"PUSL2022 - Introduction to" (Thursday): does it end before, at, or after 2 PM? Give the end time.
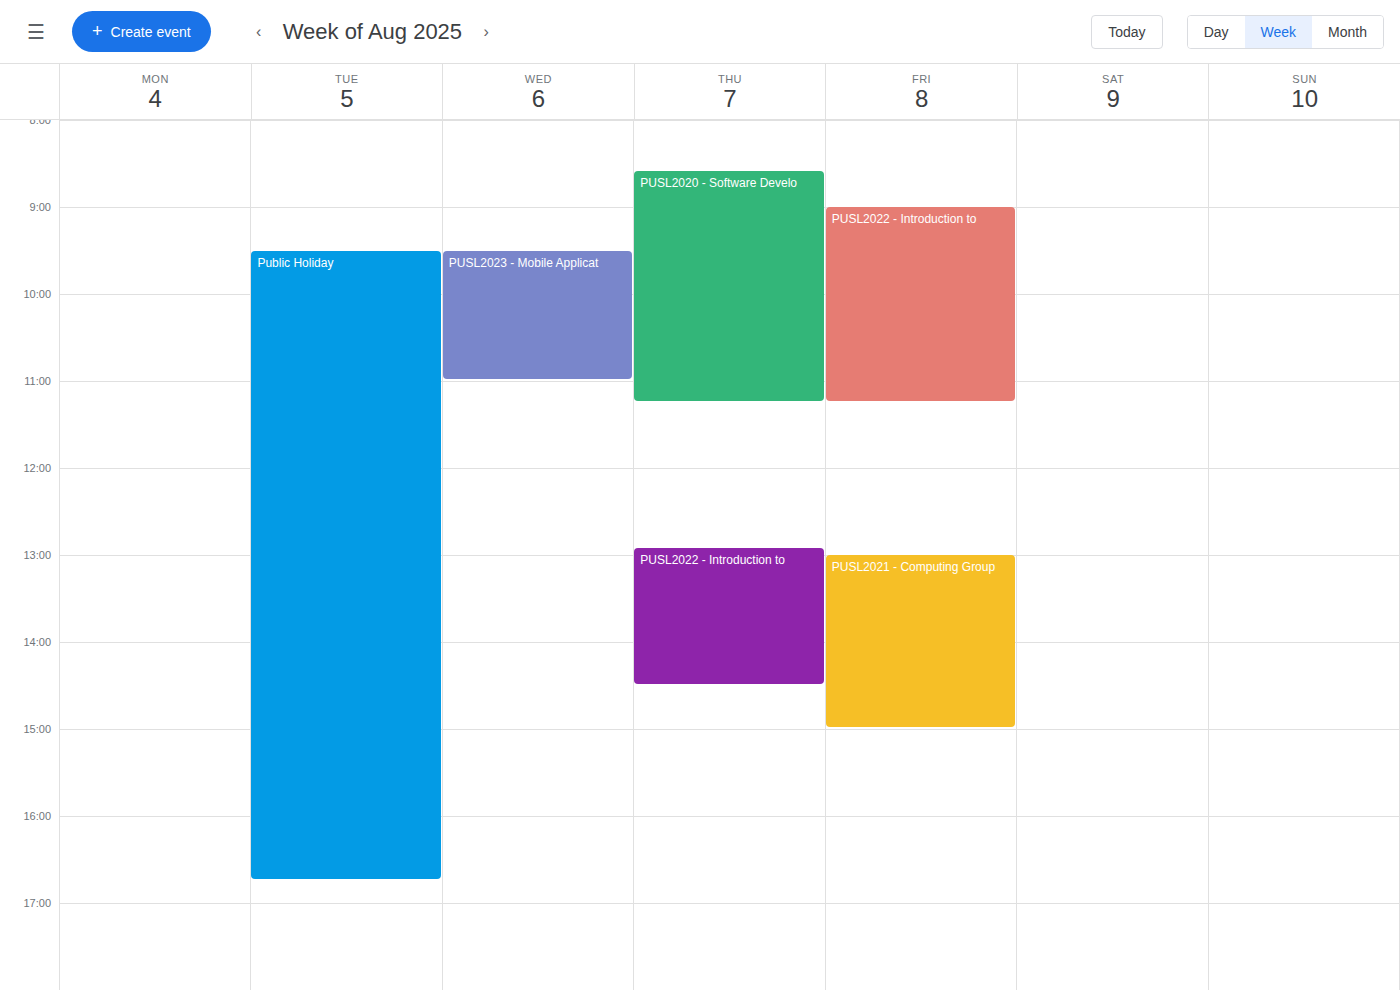
2:30 PM -- after 2 PM, 30 minutes below the 2 PM line.